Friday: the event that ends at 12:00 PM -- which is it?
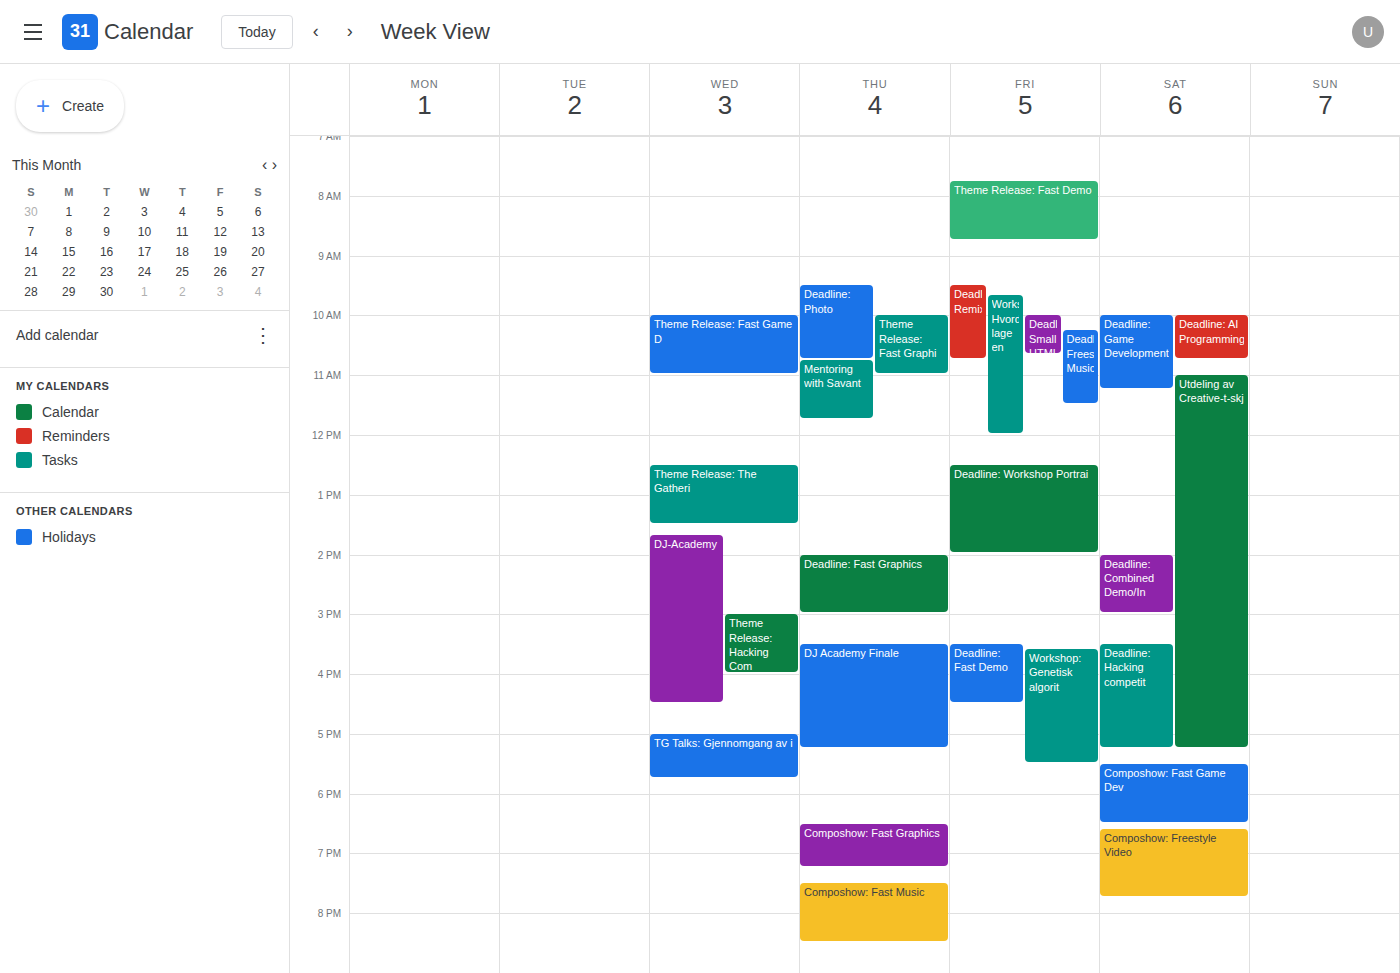
"Workshop: Hvordan lage en"